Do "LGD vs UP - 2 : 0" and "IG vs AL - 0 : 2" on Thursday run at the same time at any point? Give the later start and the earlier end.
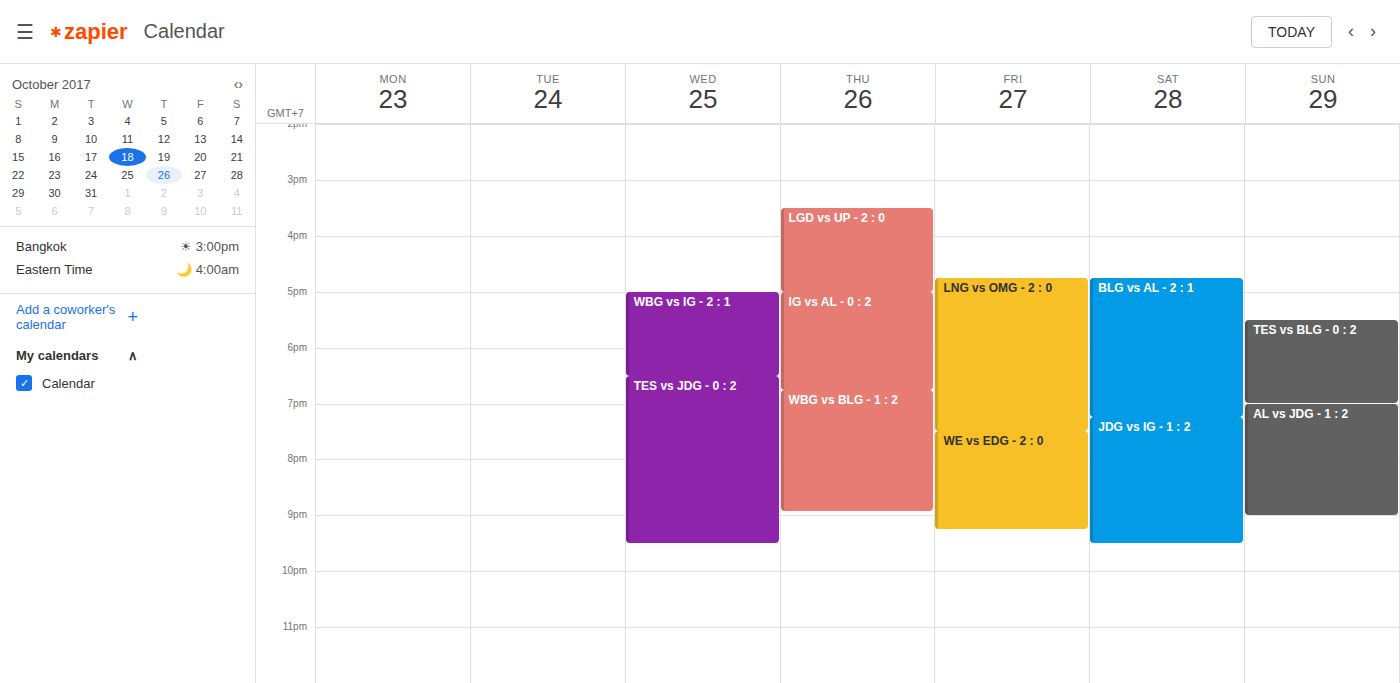
"LGD vs UP - 2 : 0" ends at 5:00 PM, exactly when "IG vs AL - 0 : 2" starts -- they touch but do not overlap.